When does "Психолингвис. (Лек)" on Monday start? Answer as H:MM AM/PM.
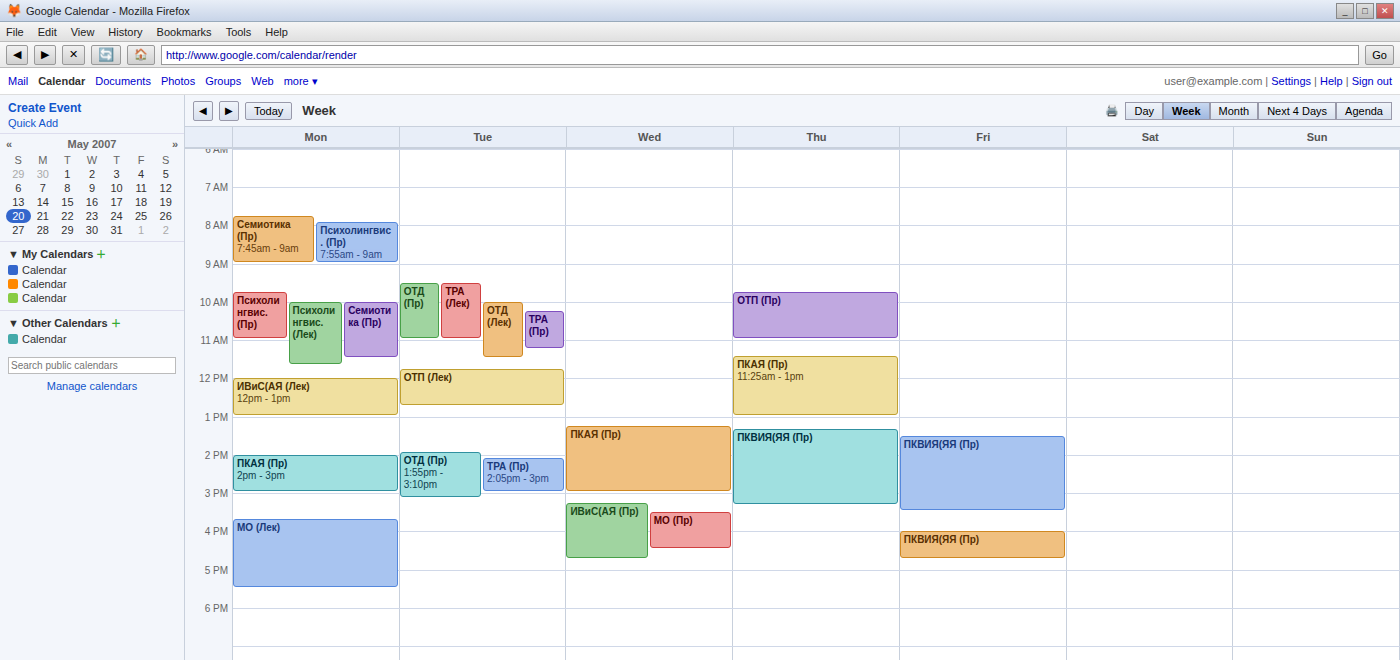
10:00 AM